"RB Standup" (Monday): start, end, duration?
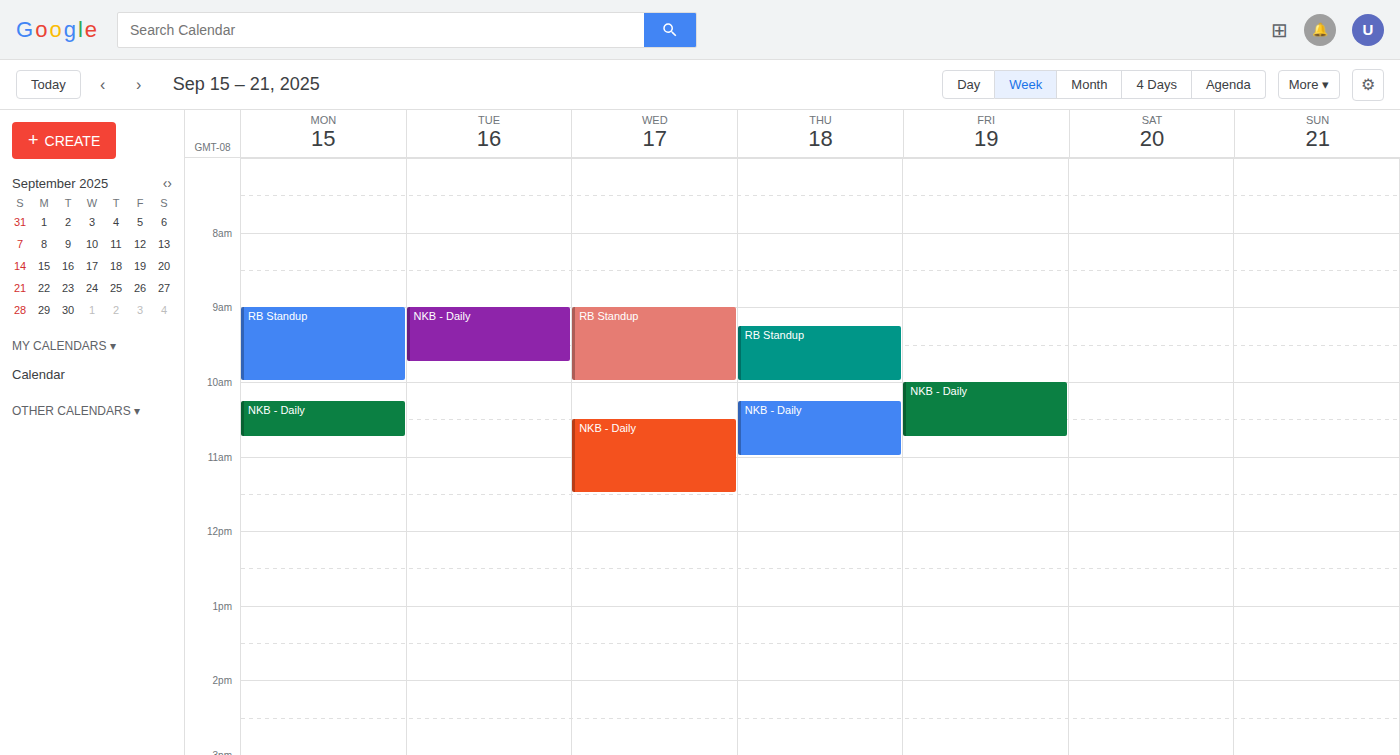
9:00 AM to 10:00 AM, 1 hour